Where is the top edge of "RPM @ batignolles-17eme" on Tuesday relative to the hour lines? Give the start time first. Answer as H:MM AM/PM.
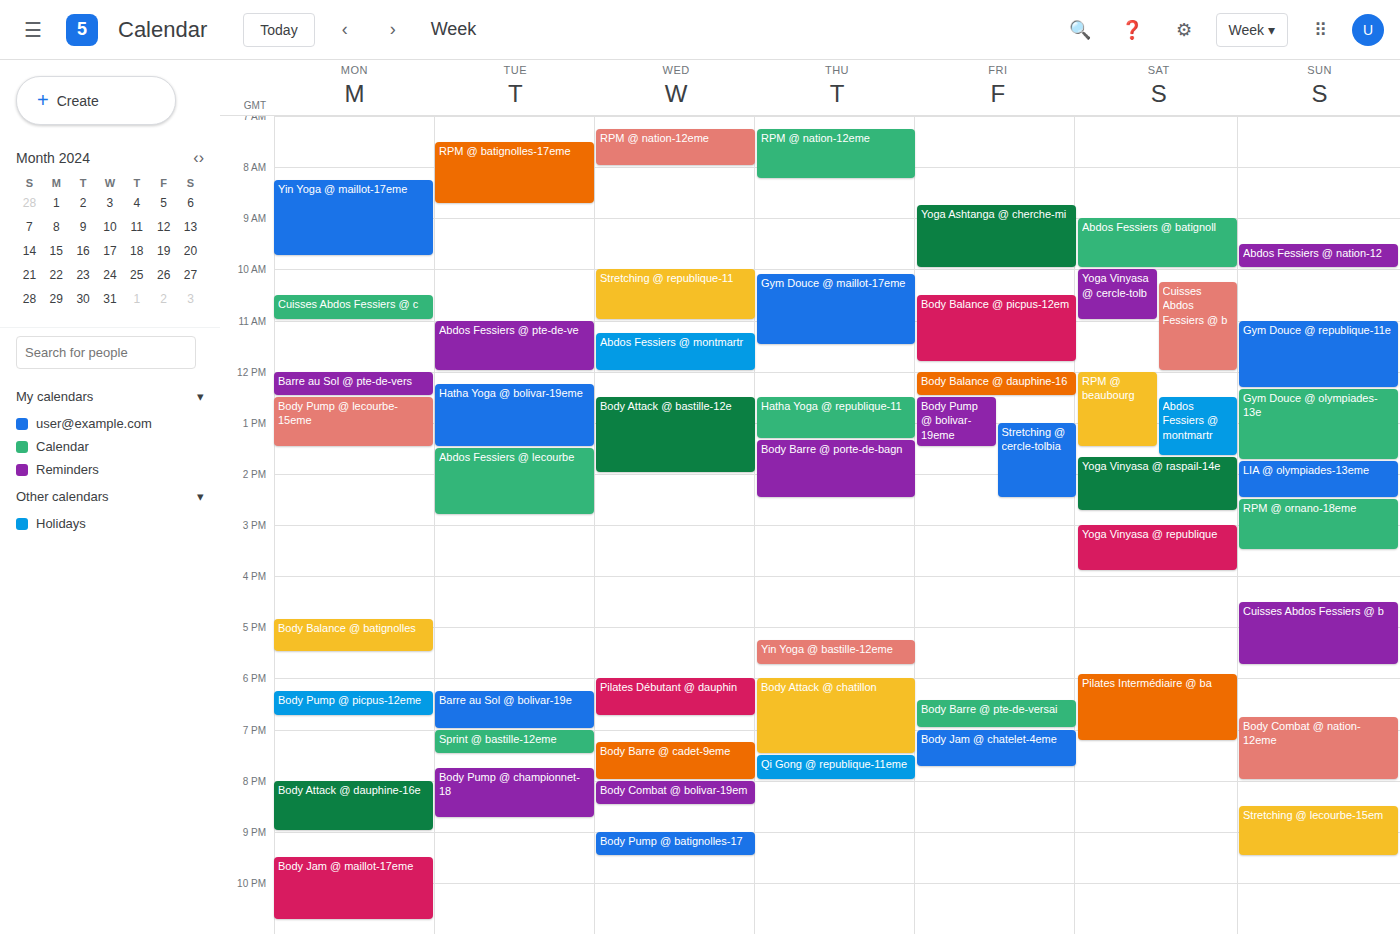
7:30 AM -- halfway between the 7 AM and 8 AM lines.